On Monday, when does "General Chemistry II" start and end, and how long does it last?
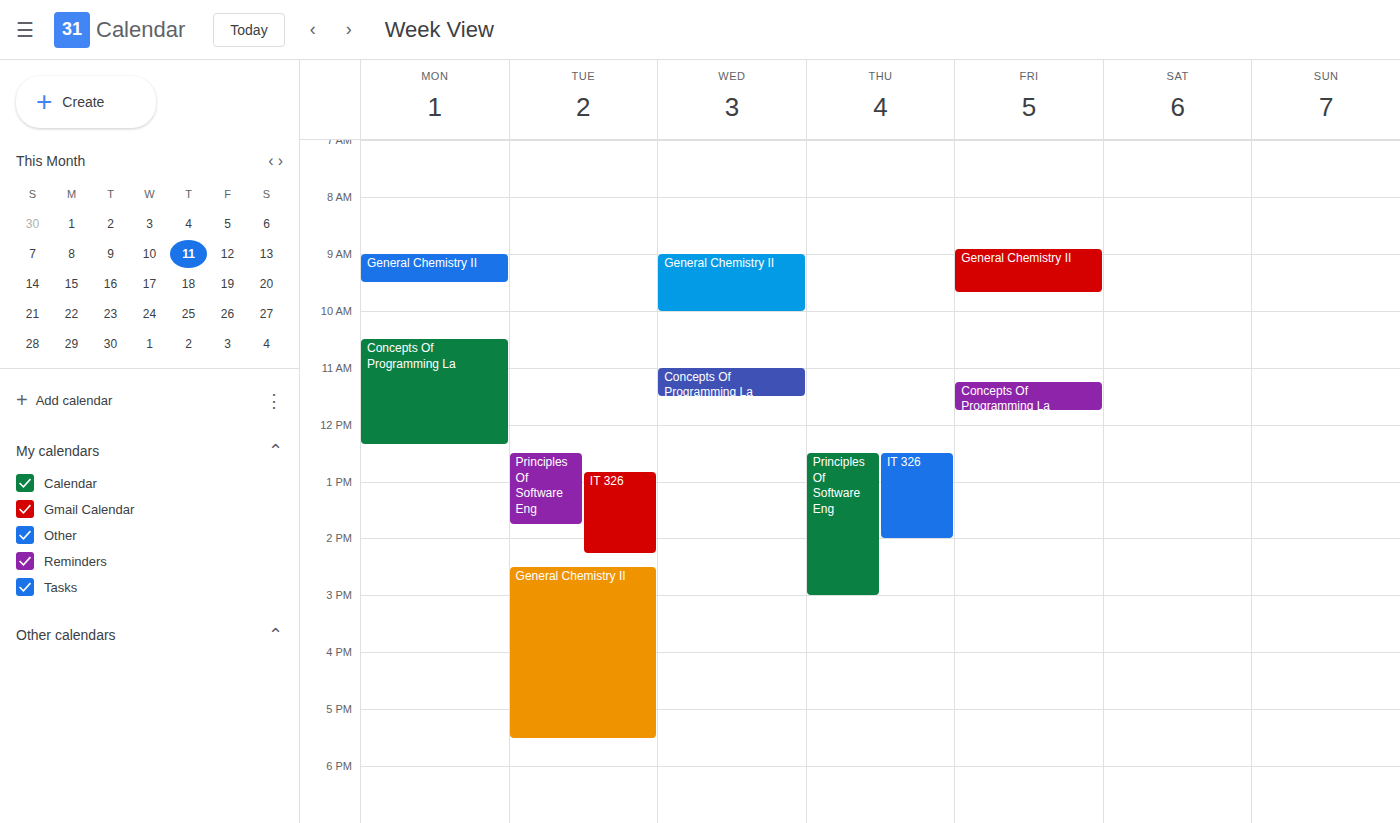
9:00 AM to 9:30 AM, 30 minutes